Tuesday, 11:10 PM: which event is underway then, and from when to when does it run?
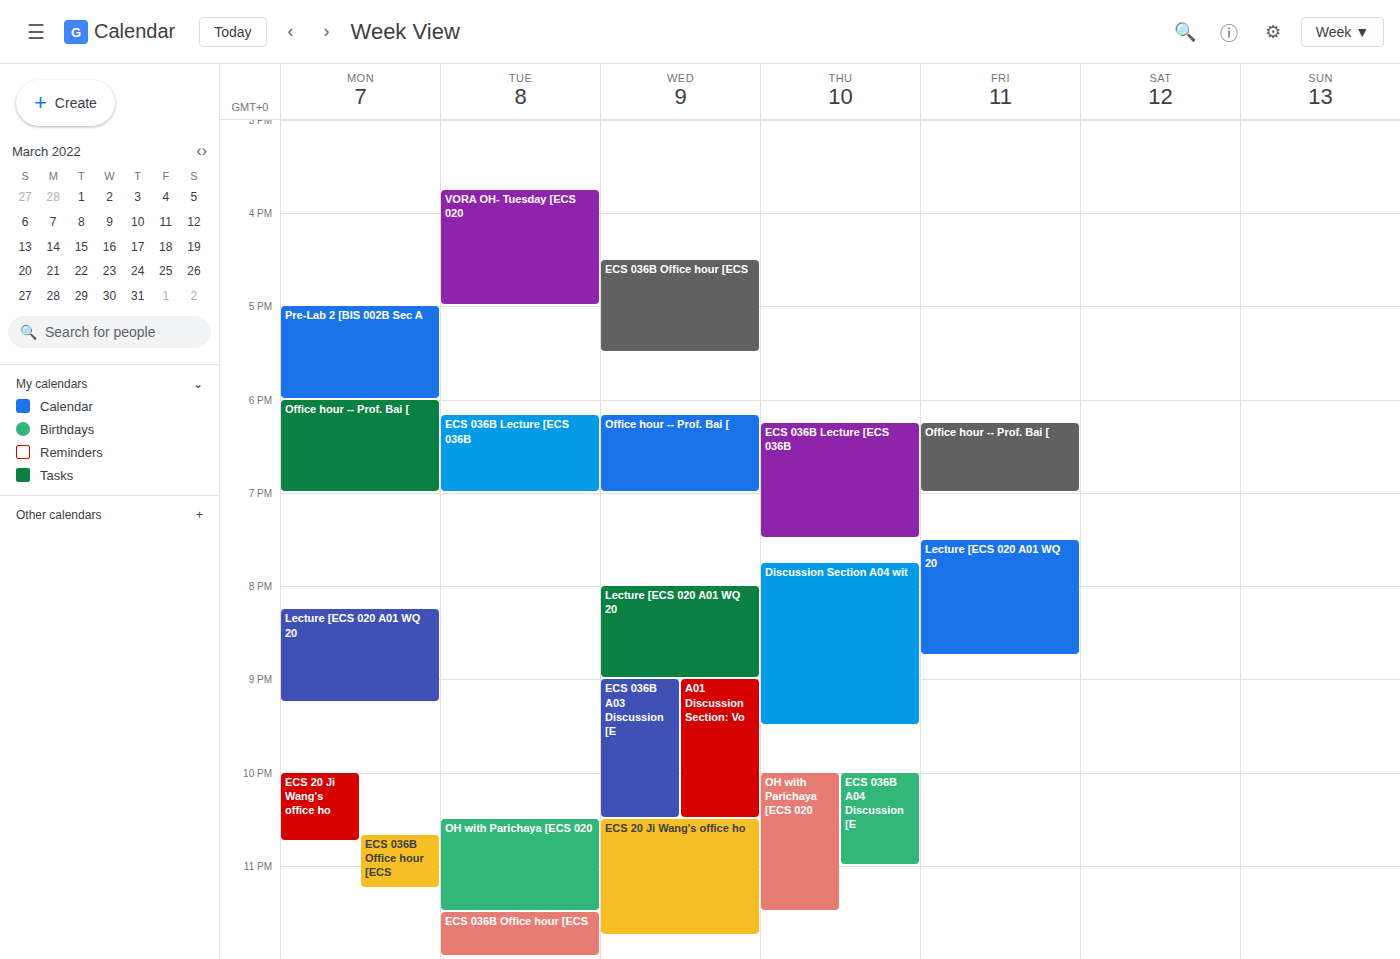
"OH with Parichaya [ECS 020", 10:30 PM to 11:30 PM